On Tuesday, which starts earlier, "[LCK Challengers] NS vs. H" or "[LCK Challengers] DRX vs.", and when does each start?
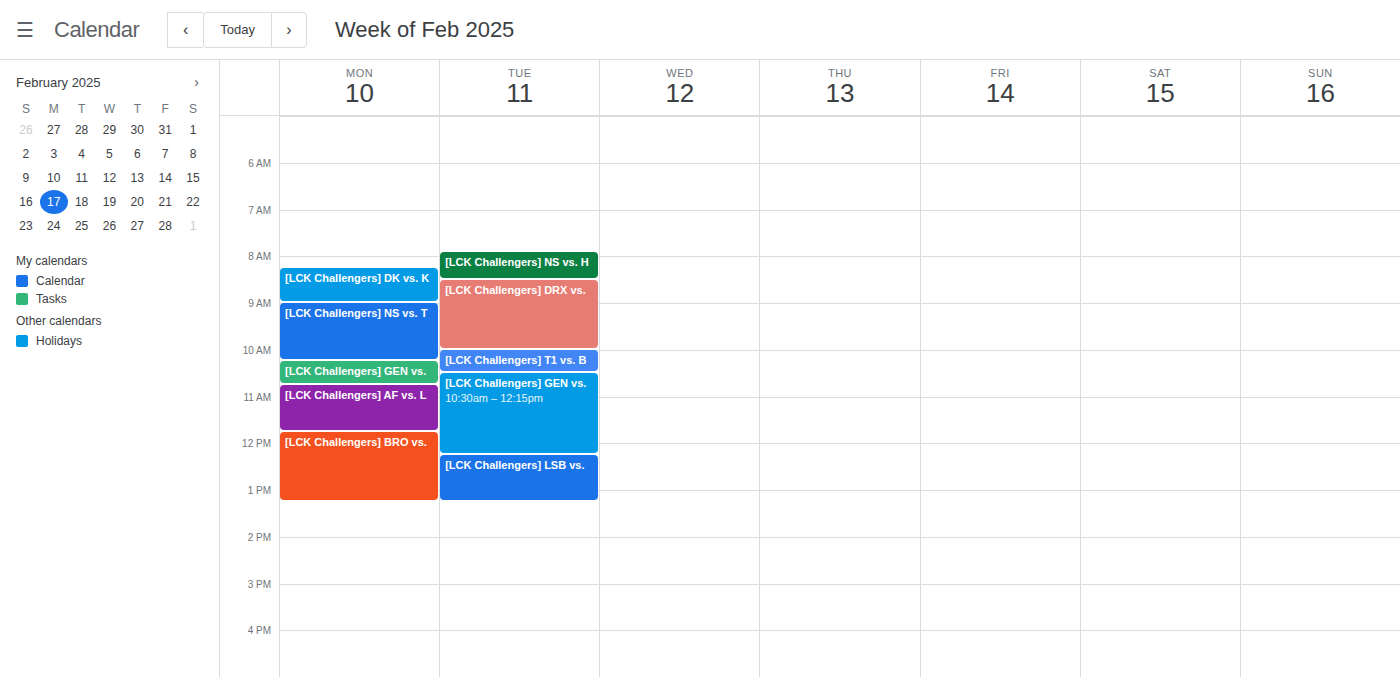
"[LCK Challengers] NS vs. H" 7:55 AM; "[LCK Challengers] DRX vs." 8:30 AM.